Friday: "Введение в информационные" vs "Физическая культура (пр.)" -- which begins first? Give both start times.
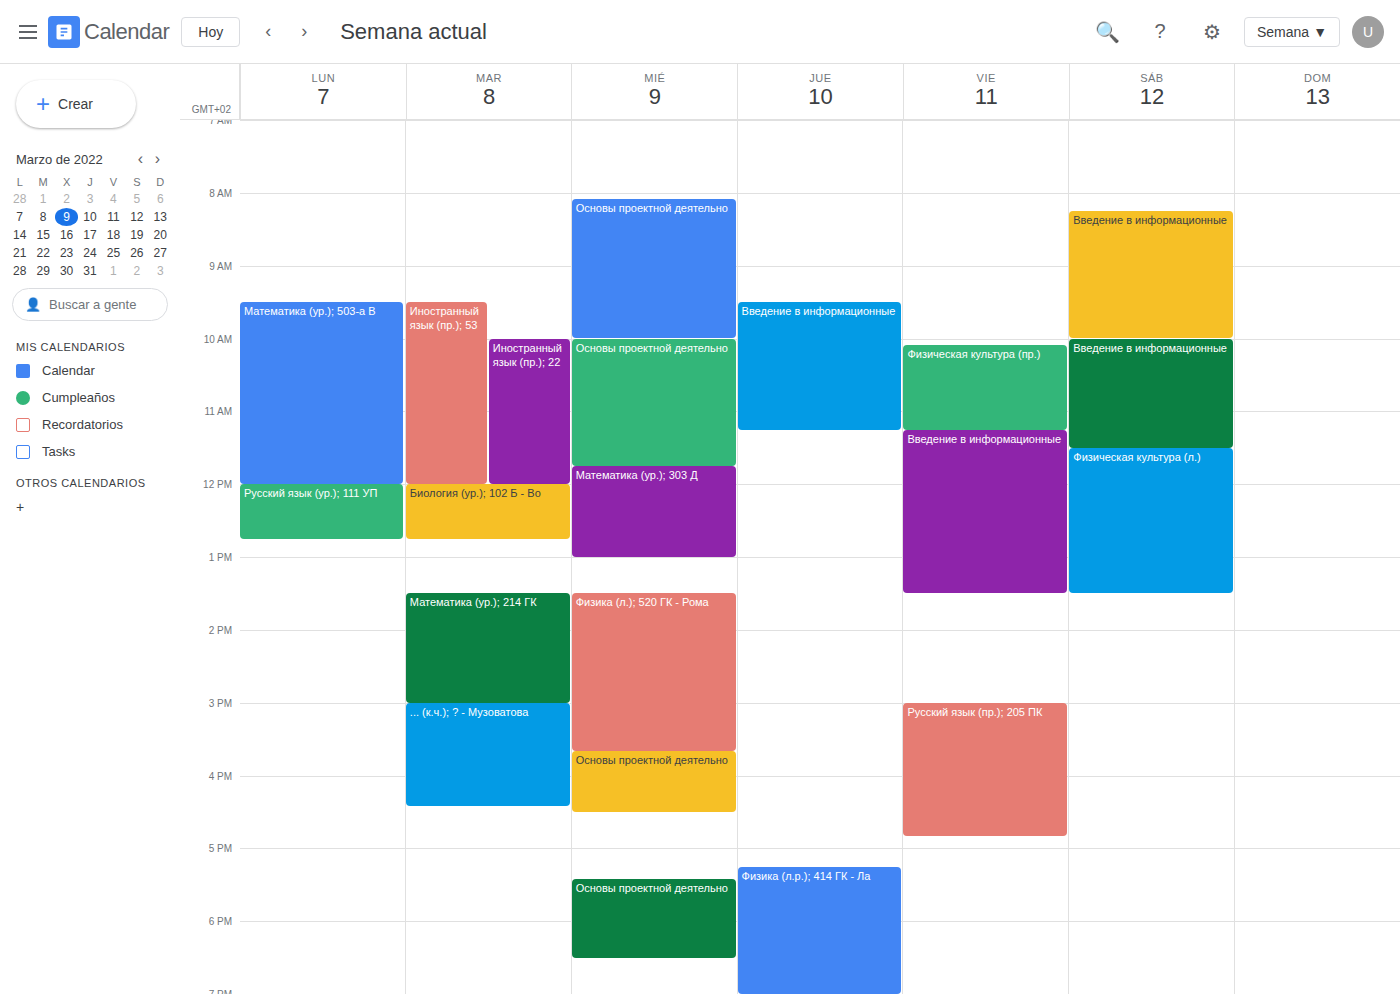
"Физическая культура (пр.)" 10:05 AM; "Введение в информационные" 11:15 AM.